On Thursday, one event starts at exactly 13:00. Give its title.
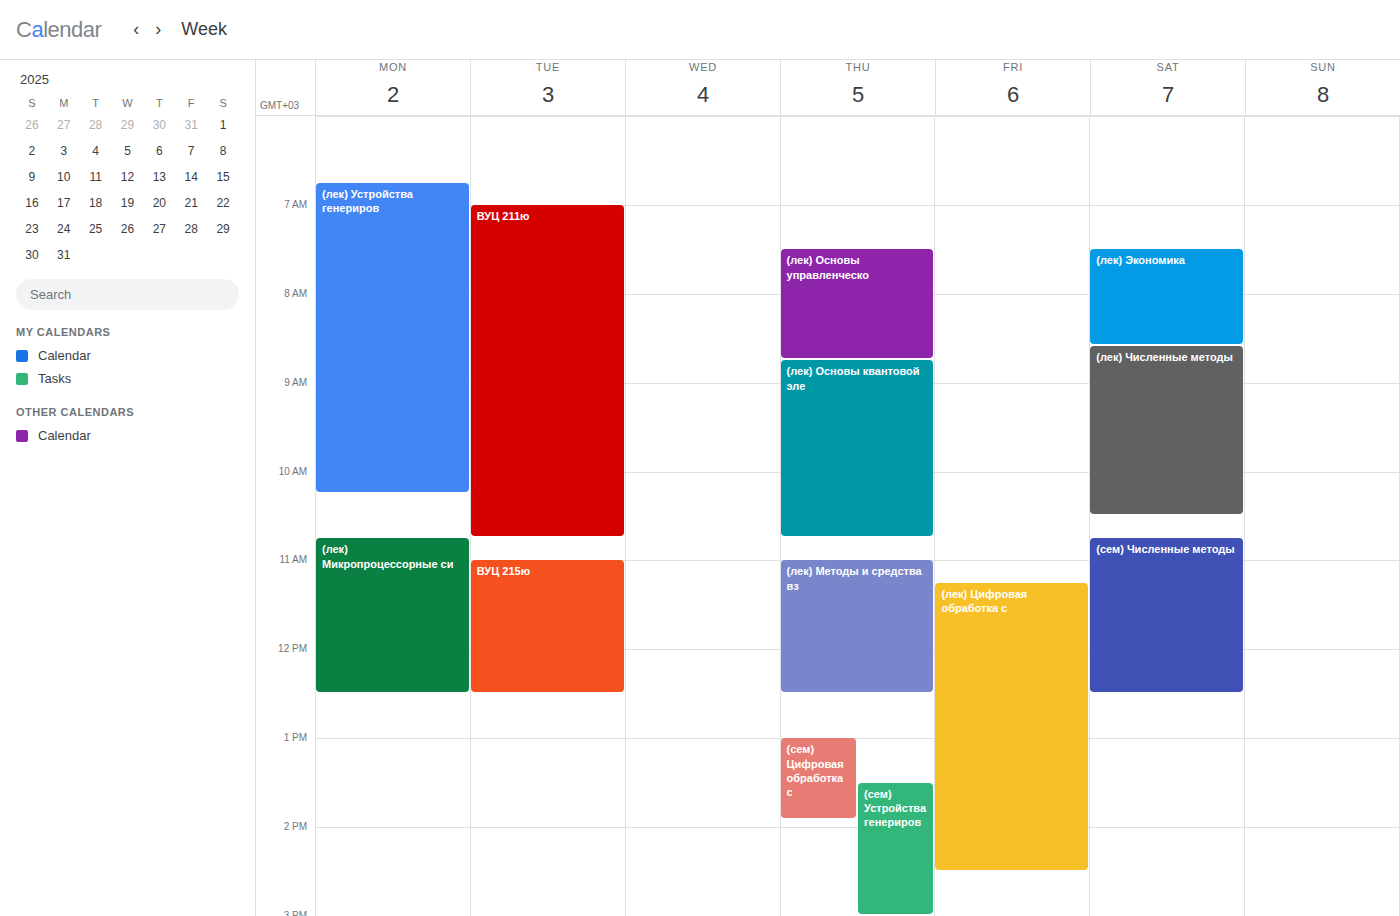
"(сем) Цифровая обработка с"